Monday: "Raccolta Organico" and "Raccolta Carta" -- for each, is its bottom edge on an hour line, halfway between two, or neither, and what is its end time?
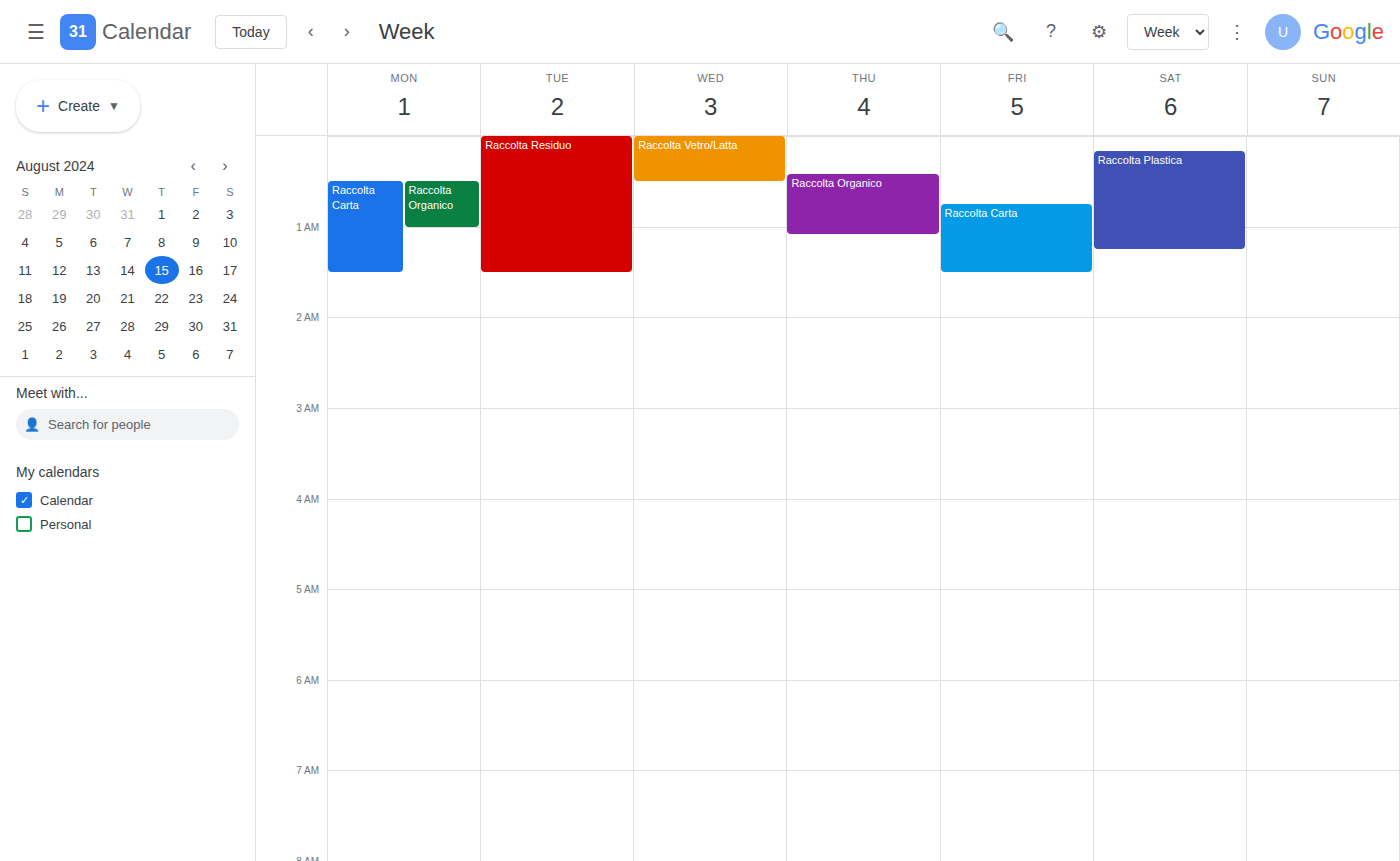
"Raccolta Organico": 01:00, exactly on the 01:00 line. "Raccolta Carta": 01:30, halfway between the 01:00 and 02:00 lines.